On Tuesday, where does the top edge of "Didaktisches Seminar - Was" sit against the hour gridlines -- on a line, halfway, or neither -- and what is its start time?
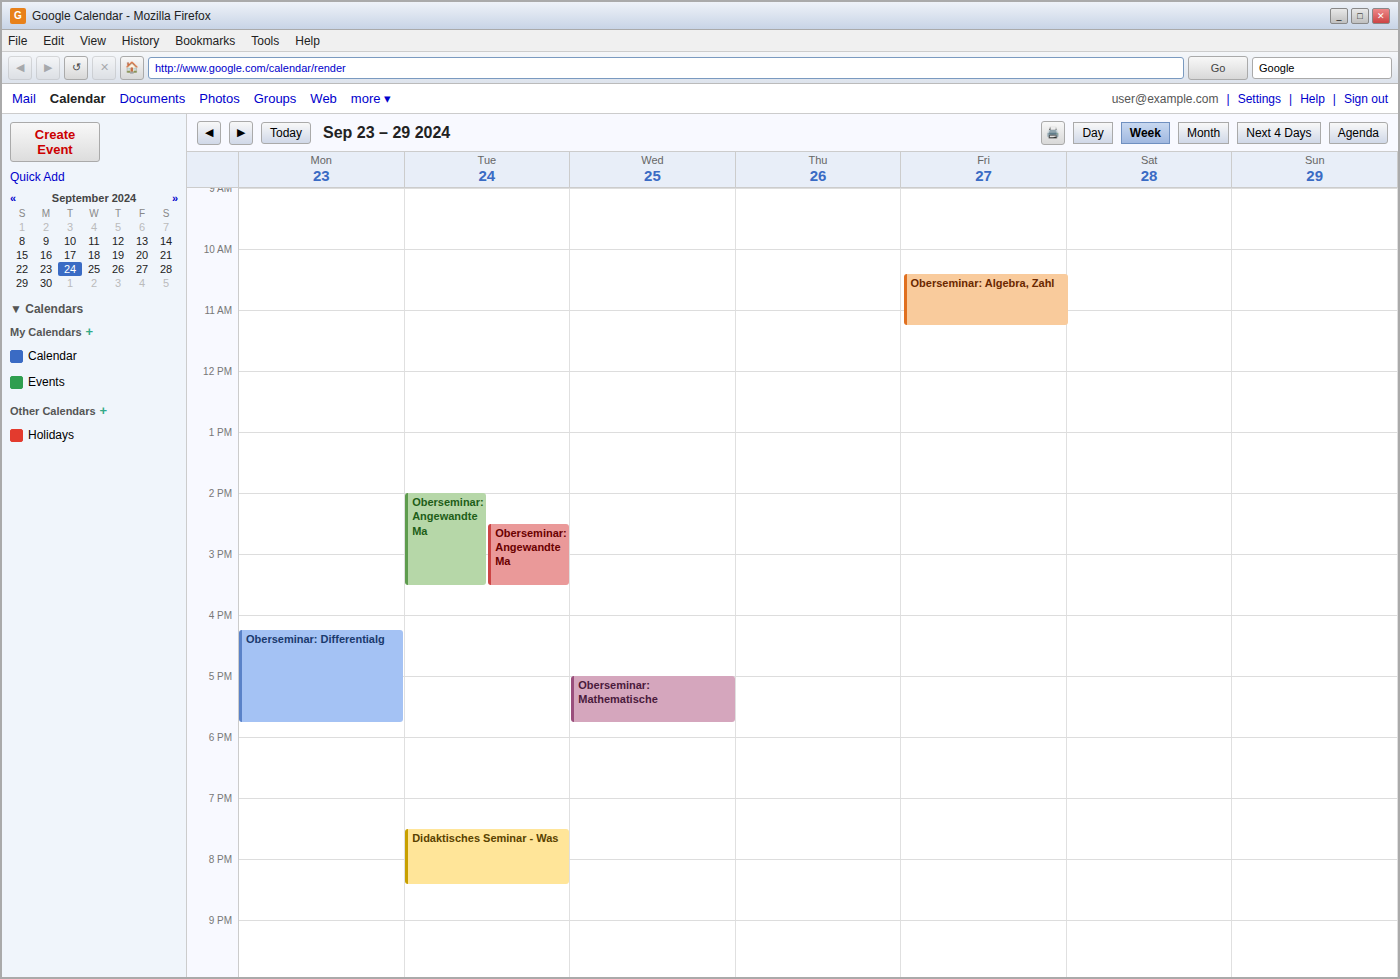
7:30 PM -- halfway between the 7 PM and 8 PM lines.